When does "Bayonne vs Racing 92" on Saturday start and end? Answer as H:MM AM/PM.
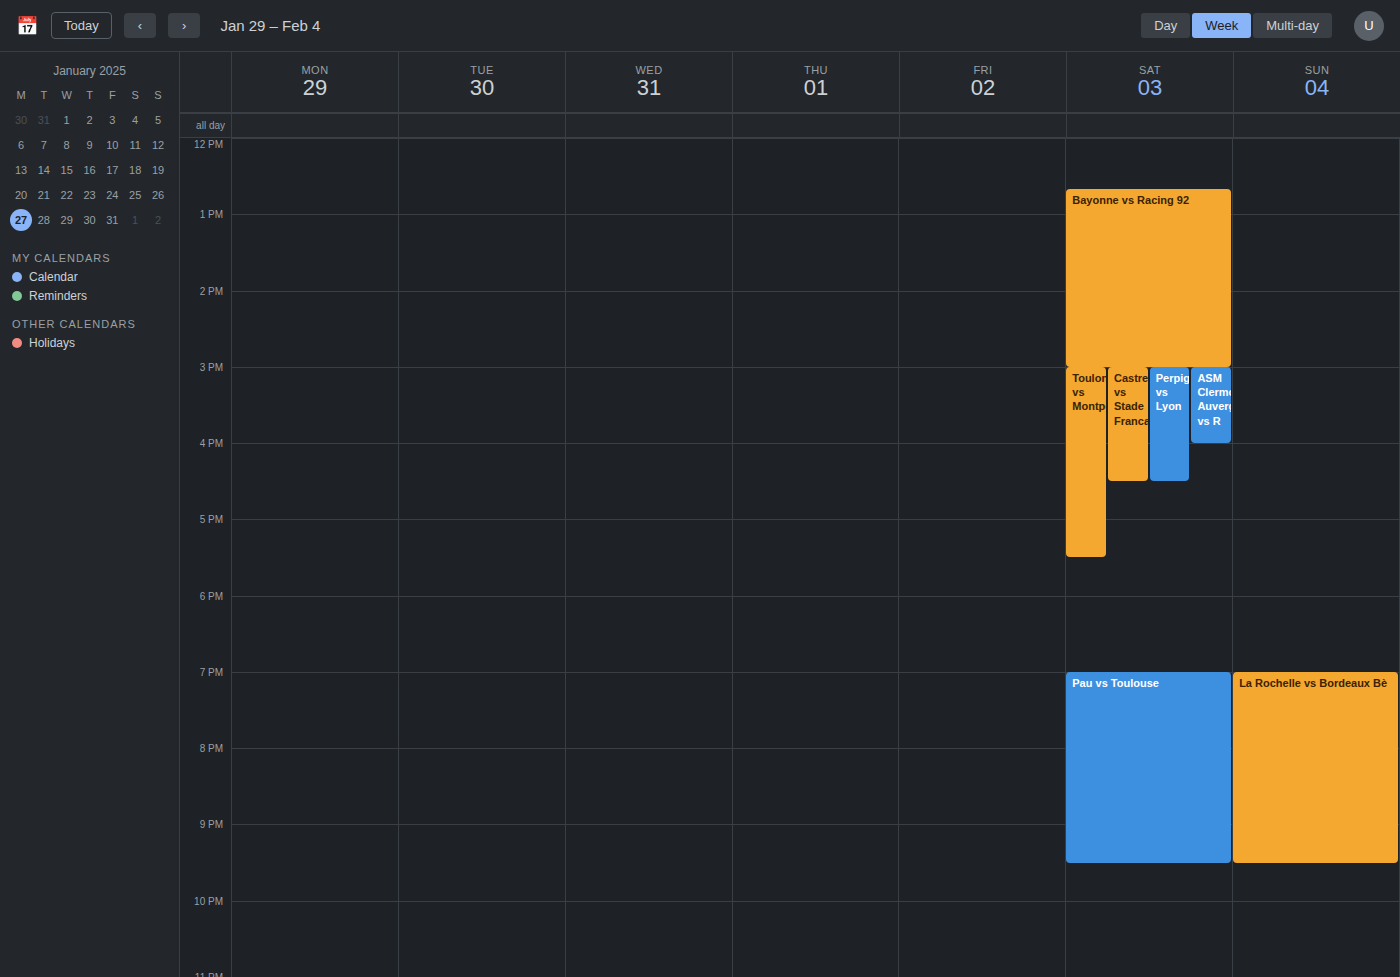
12:40 PM to 3:00 PM